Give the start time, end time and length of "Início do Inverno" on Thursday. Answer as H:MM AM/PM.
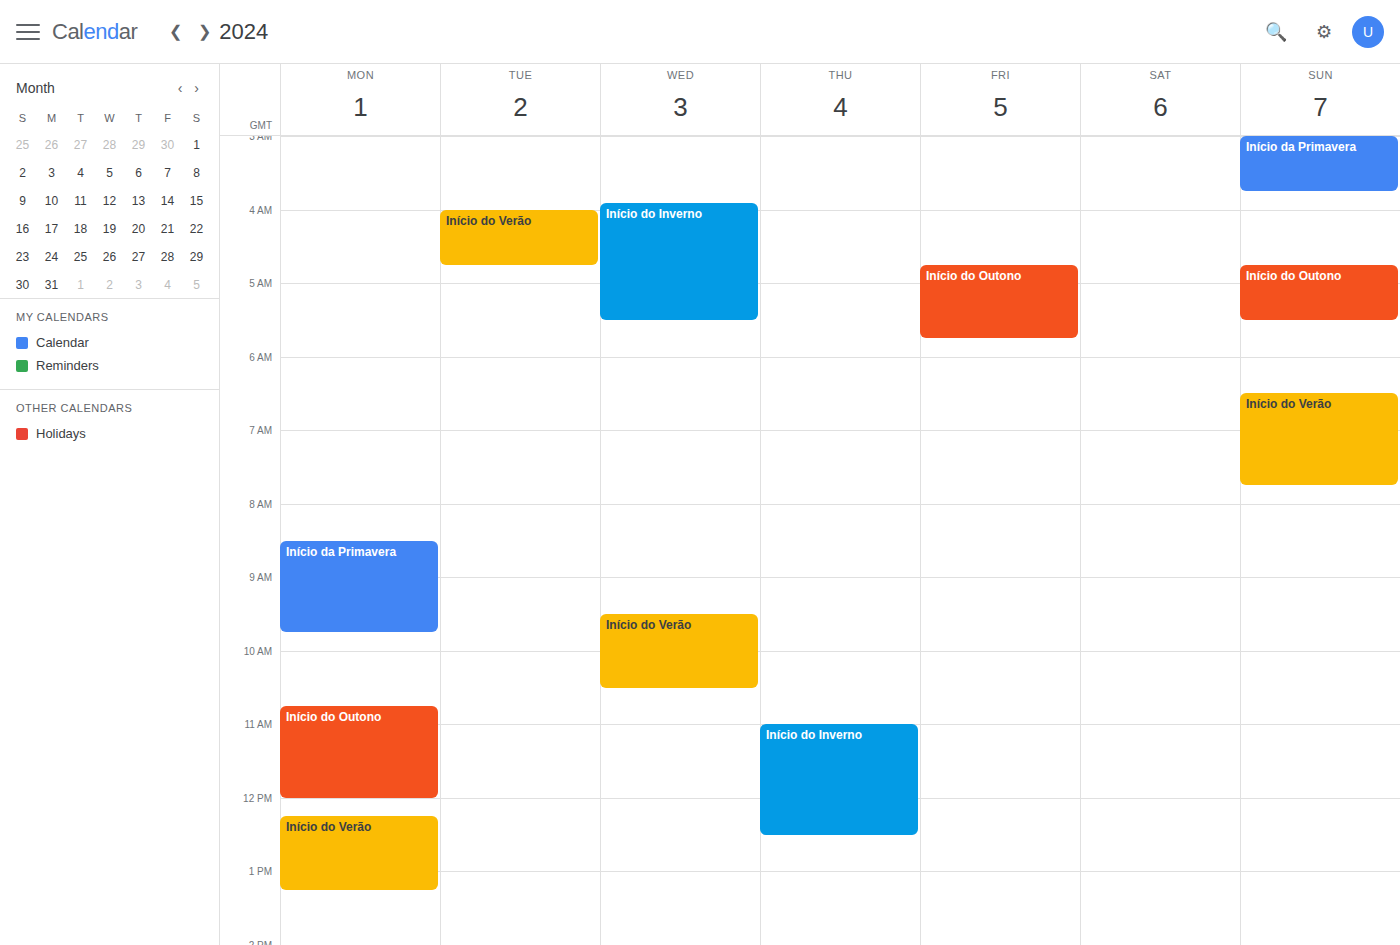
11:00 AM to 12:30 PM, 1 hour 30 minutes